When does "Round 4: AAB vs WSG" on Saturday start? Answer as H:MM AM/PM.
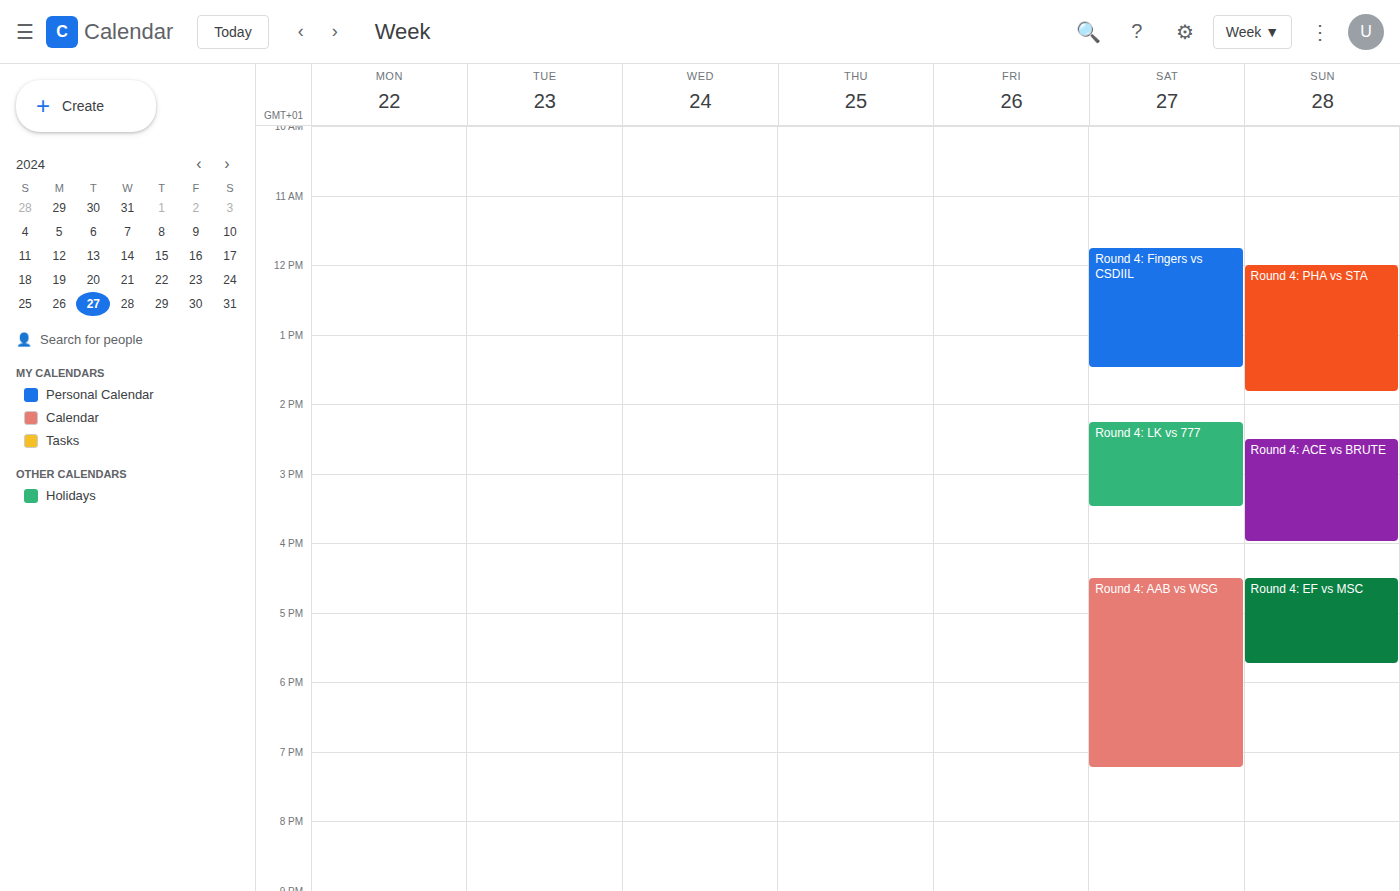
4:30 PM